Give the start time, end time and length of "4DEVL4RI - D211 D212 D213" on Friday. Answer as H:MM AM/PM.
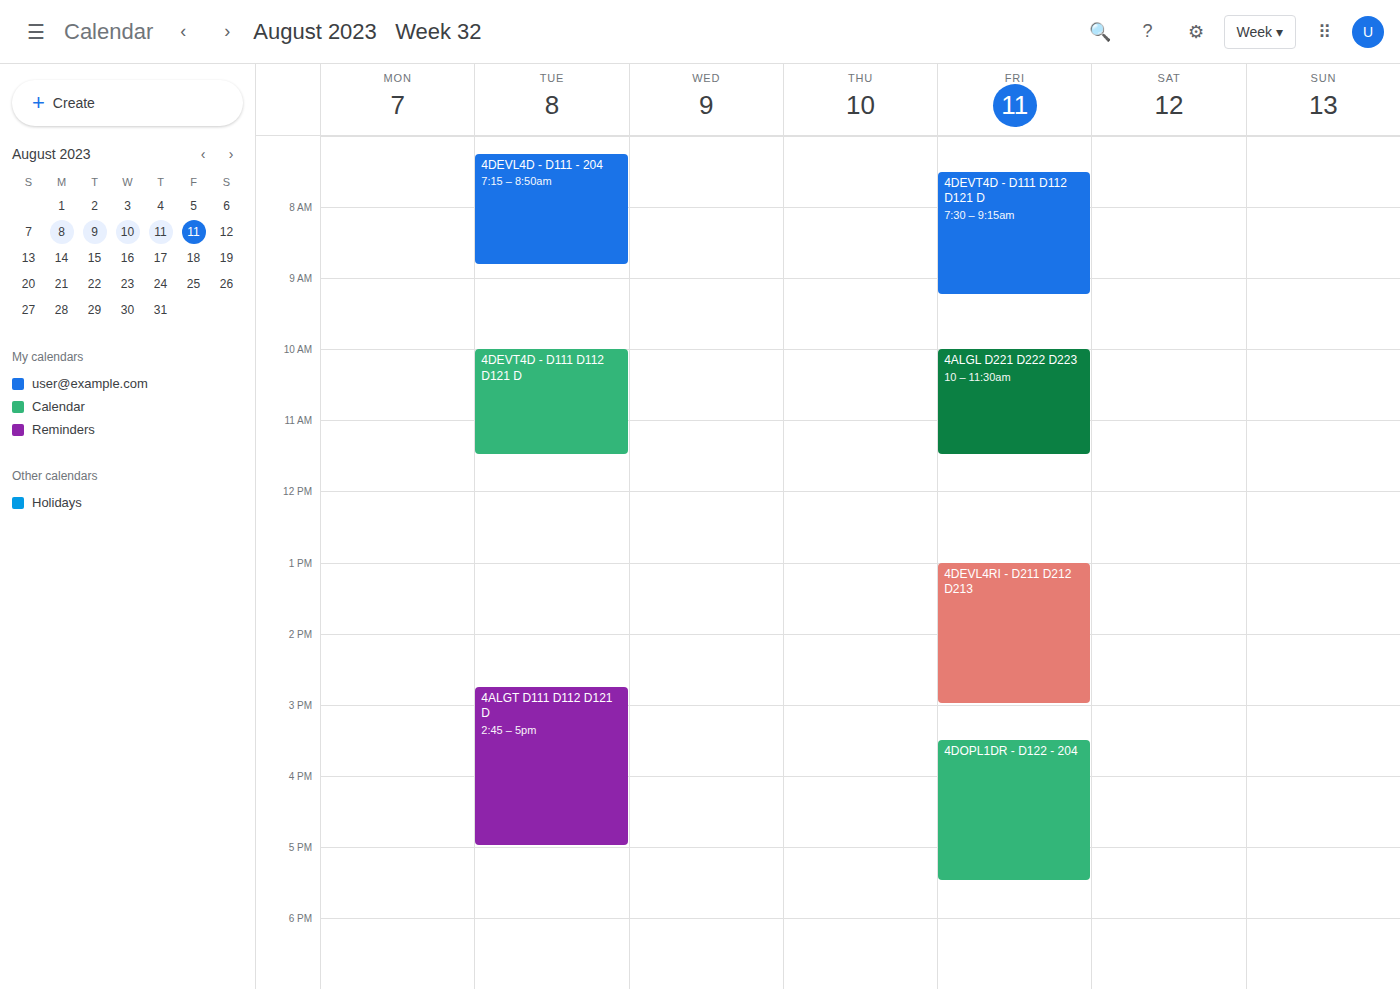
1:00 PM to 3:00 PM, 2 hours